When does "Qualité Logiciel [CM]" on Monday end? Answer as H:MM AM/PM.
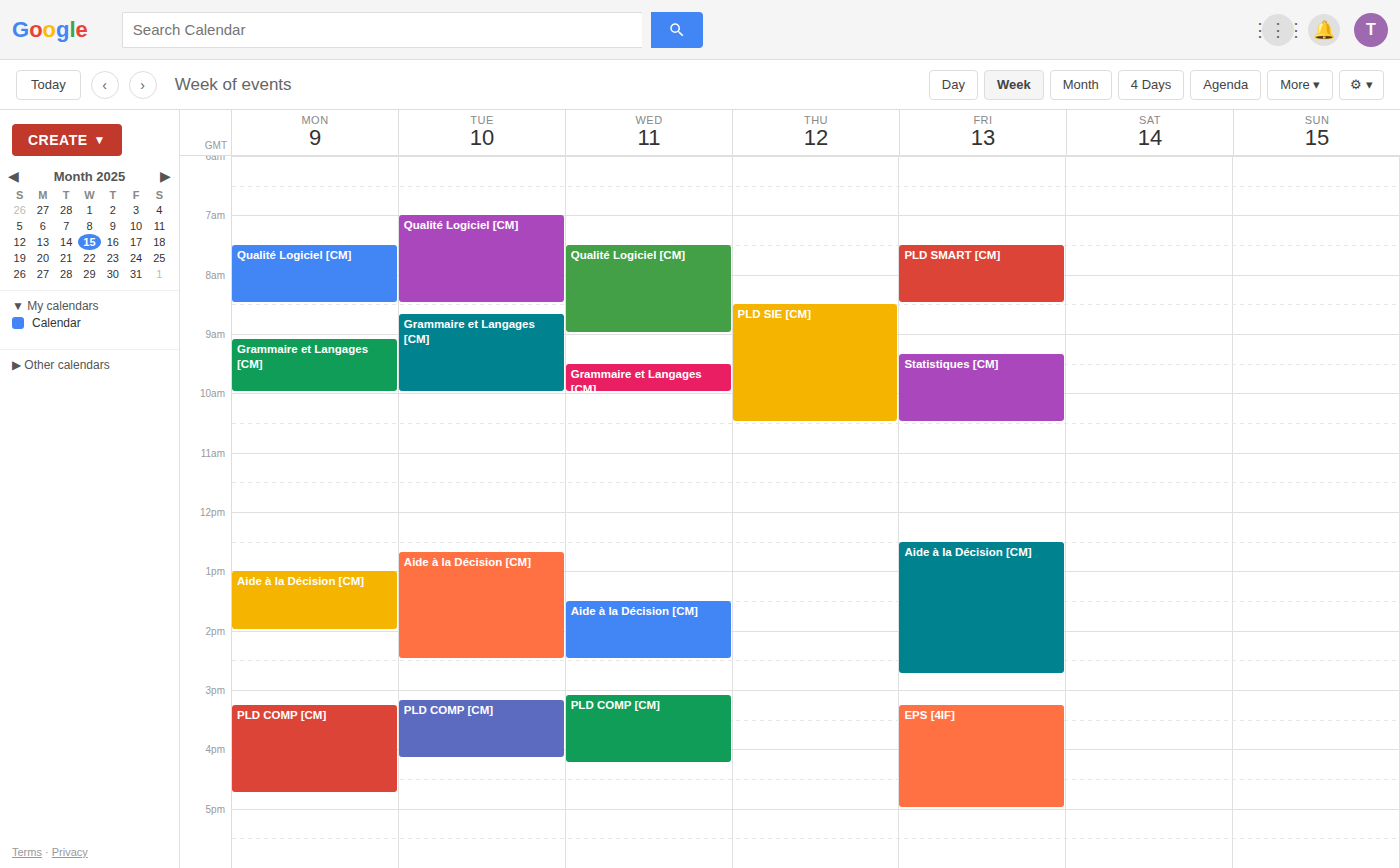
8:30 AM